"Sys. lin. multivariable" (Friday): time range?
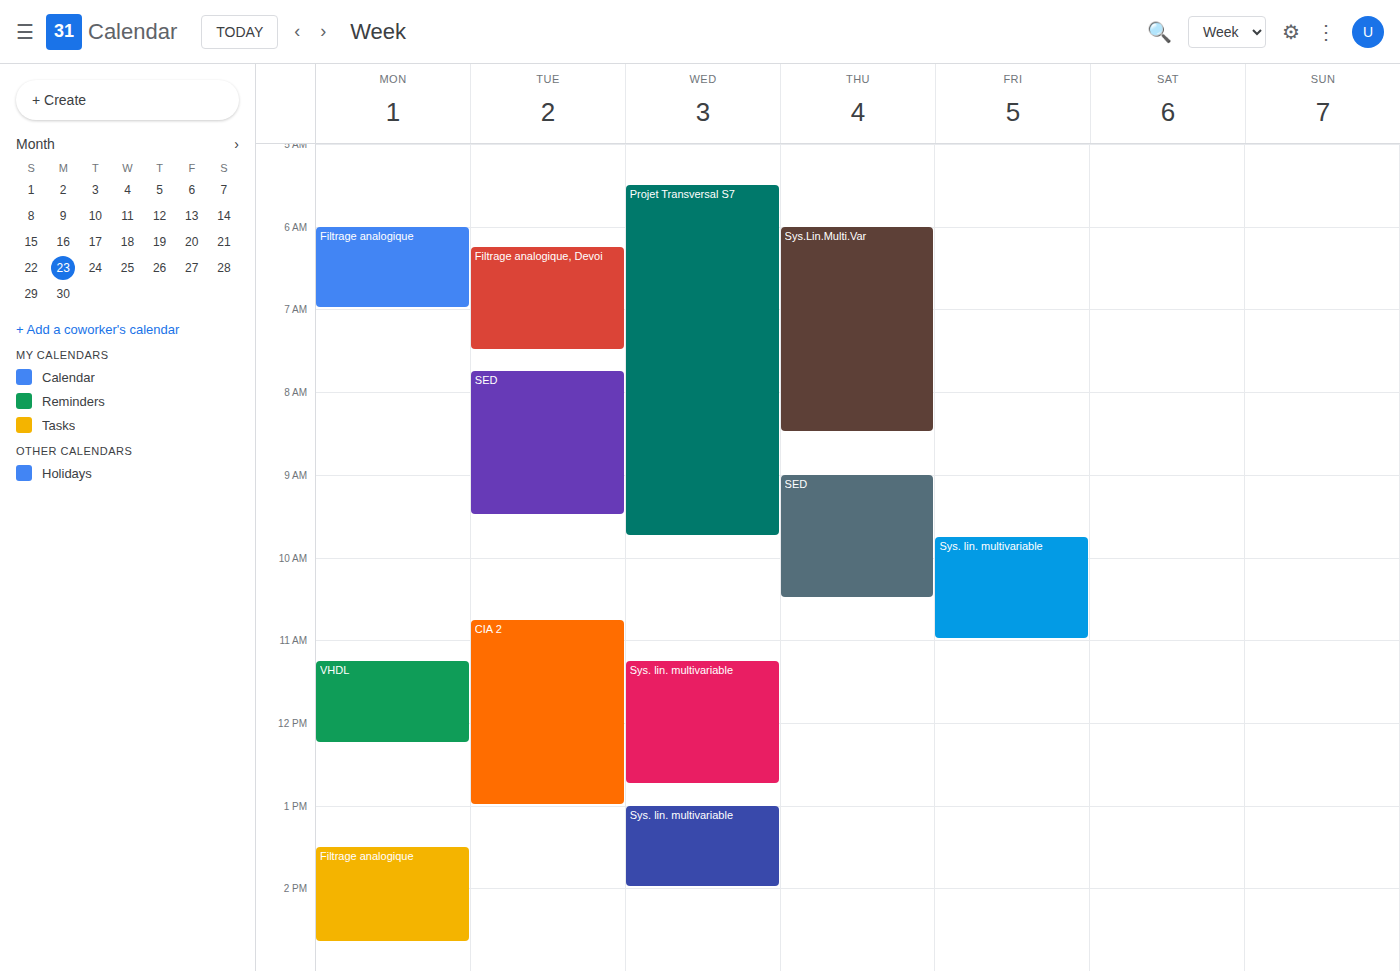
9:45 AM to 11:00 AM